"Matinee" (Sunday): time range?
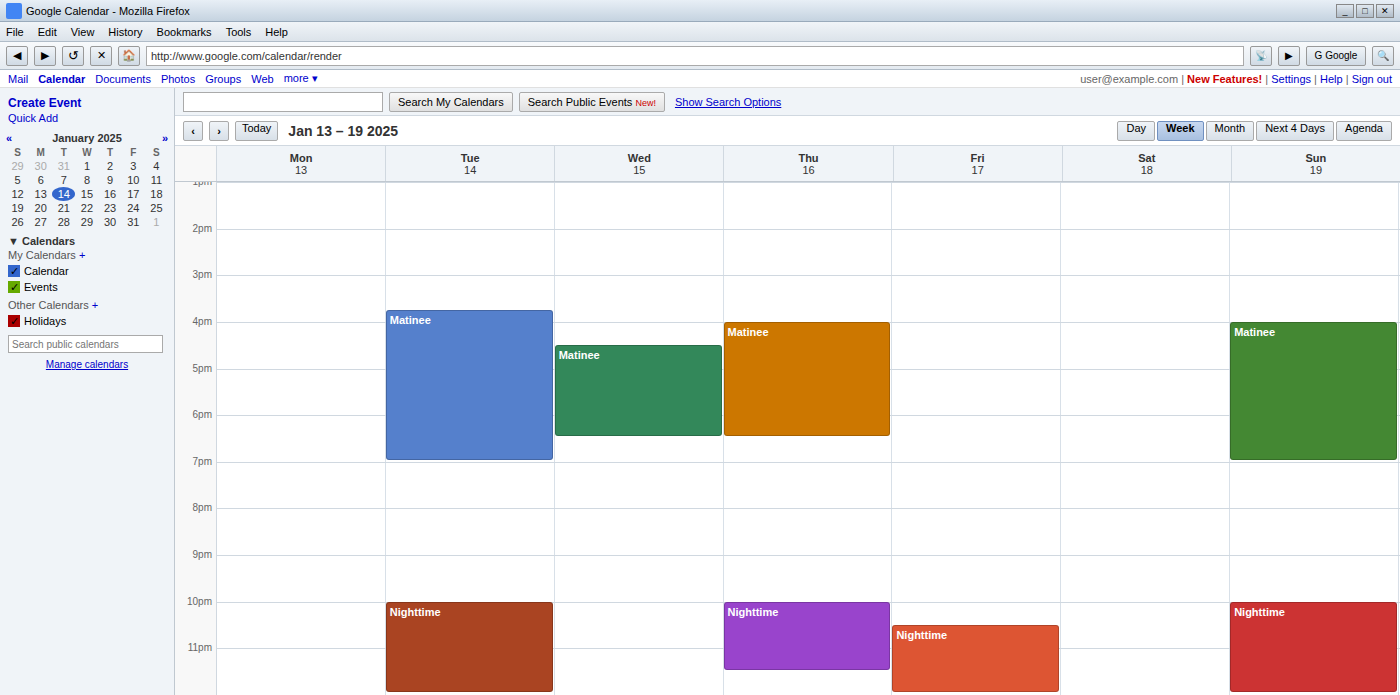
4:00 PM to 7:00 PM